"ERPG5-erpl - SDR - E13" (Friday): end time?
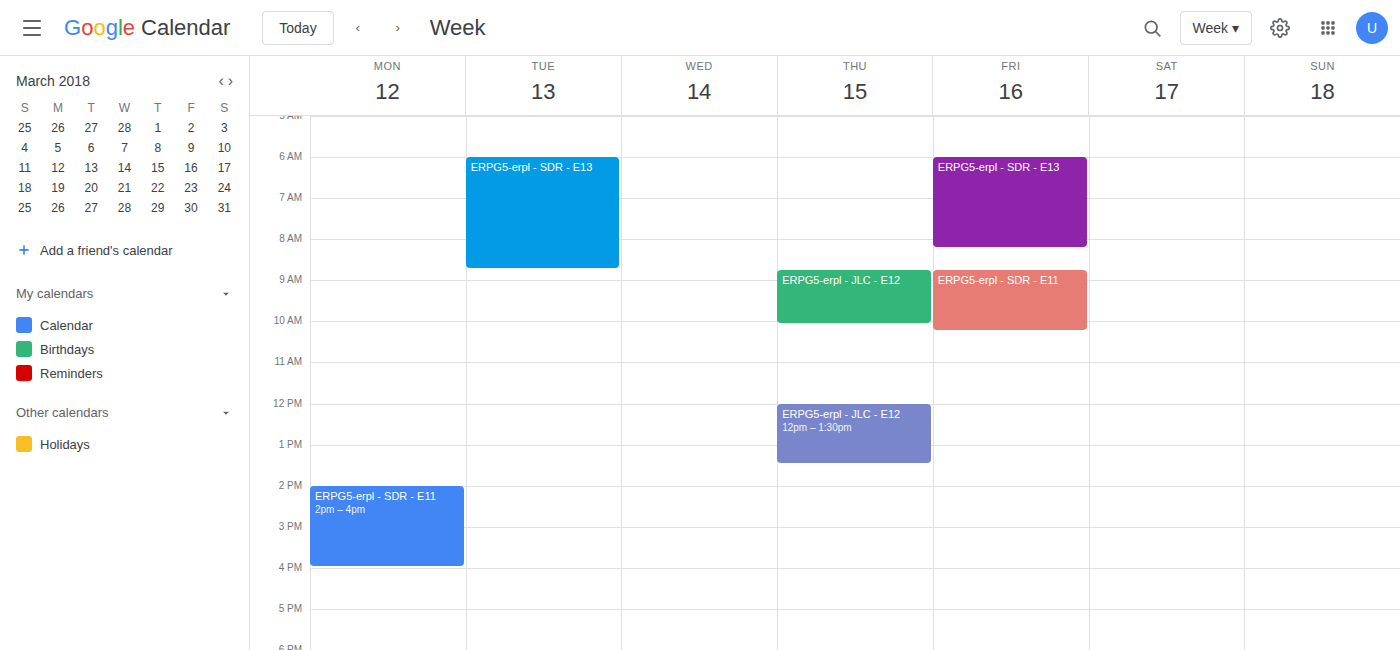
8:15 AM